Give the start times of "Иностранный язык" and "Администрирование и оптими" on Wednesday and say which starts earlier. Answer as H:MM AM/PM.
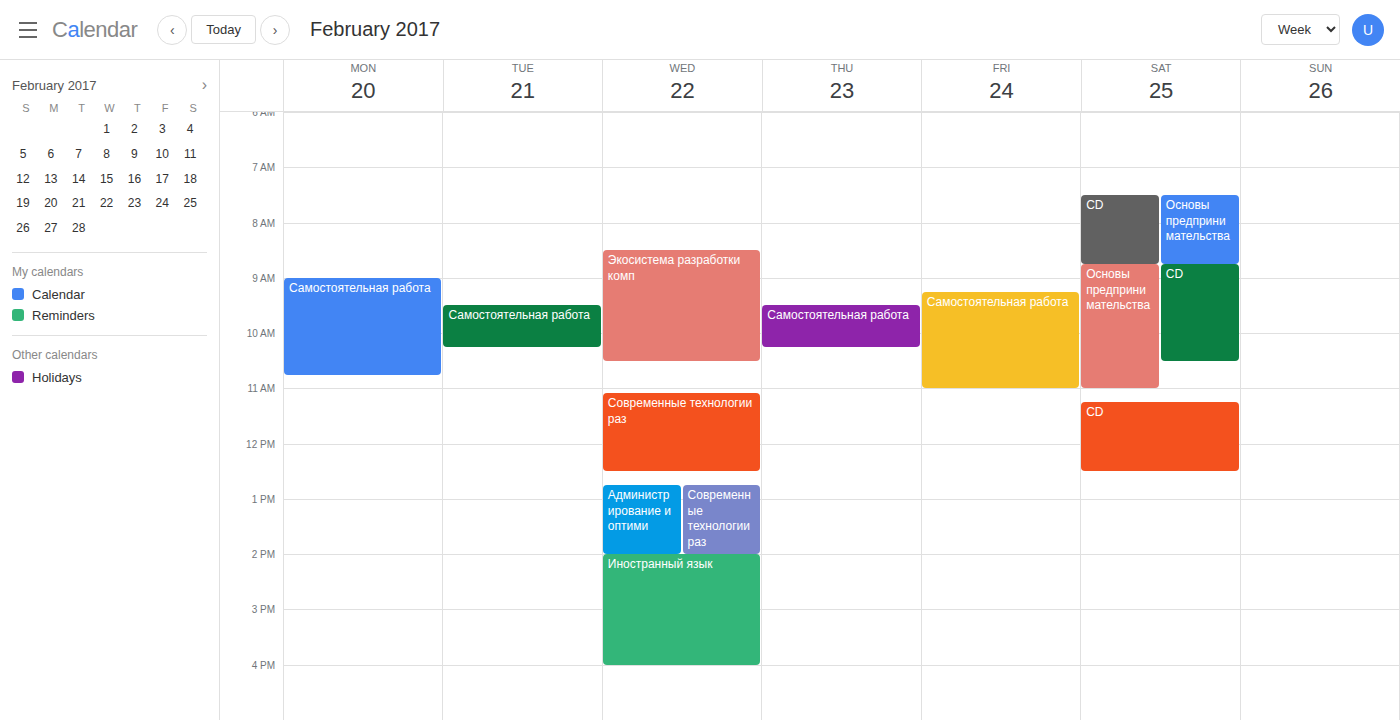
"Администрирование и оптими" 12:45 PM; "Иностранный язык" 2:00 PM.